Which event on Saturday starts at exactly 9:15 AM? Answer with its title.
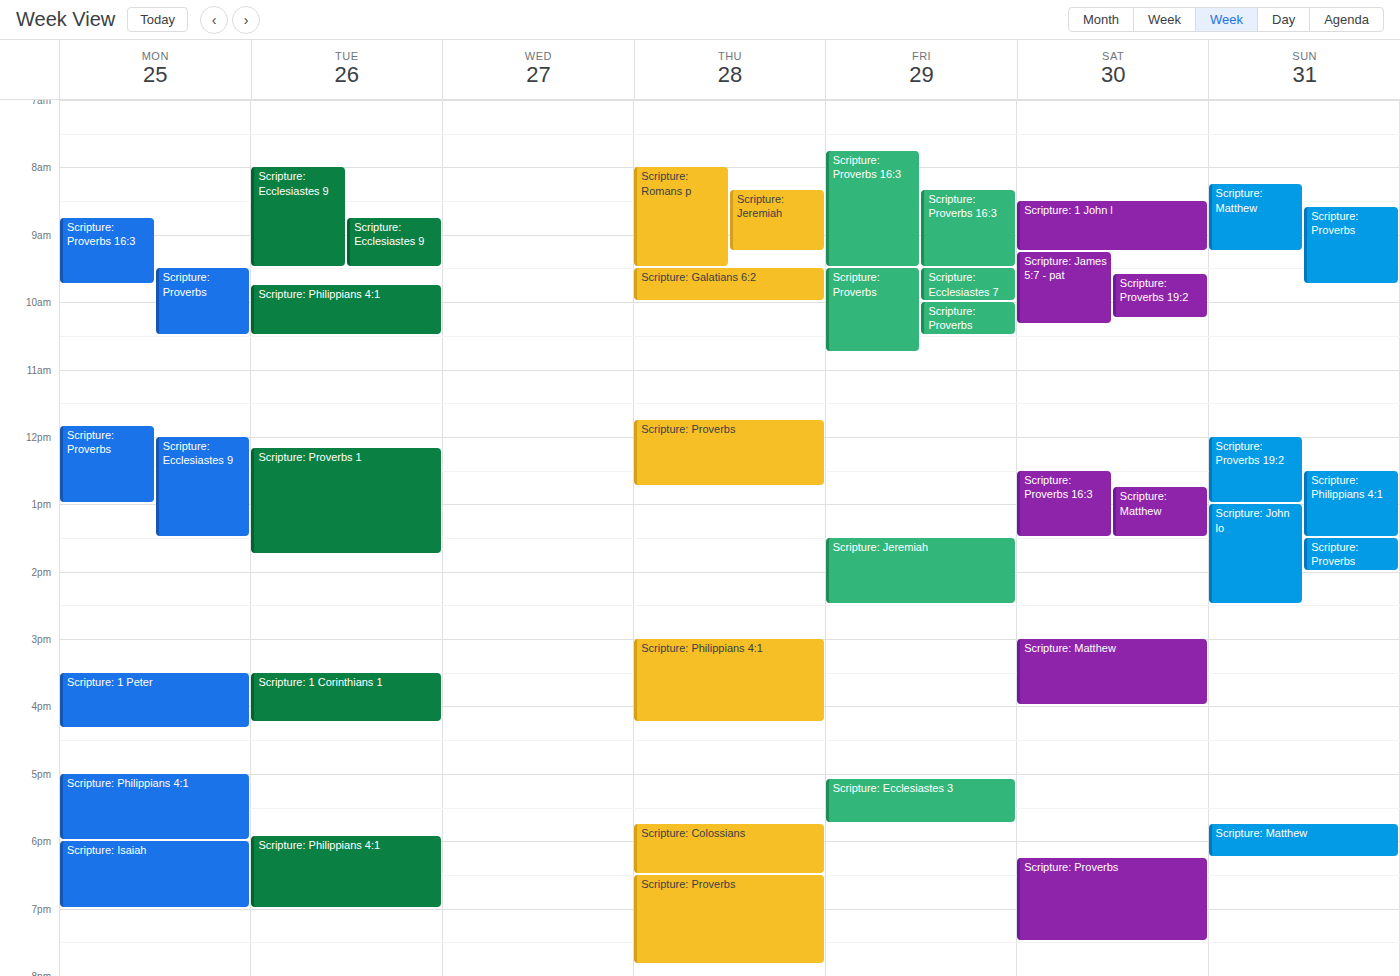
"Scripture: James 5:7 - pat"